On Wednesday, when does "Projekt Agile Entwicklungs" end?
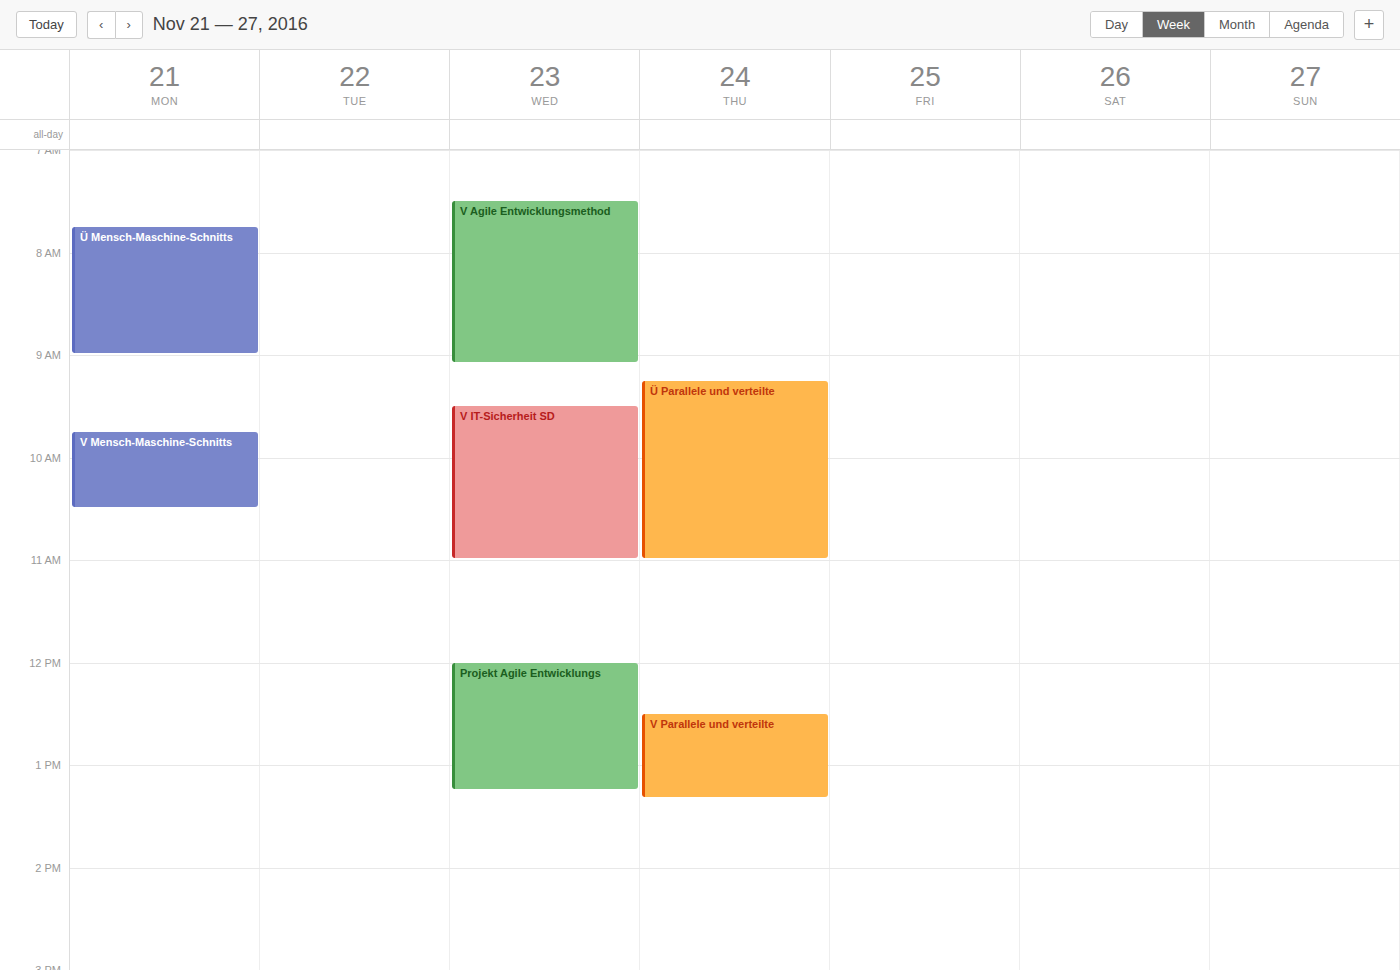
13:15